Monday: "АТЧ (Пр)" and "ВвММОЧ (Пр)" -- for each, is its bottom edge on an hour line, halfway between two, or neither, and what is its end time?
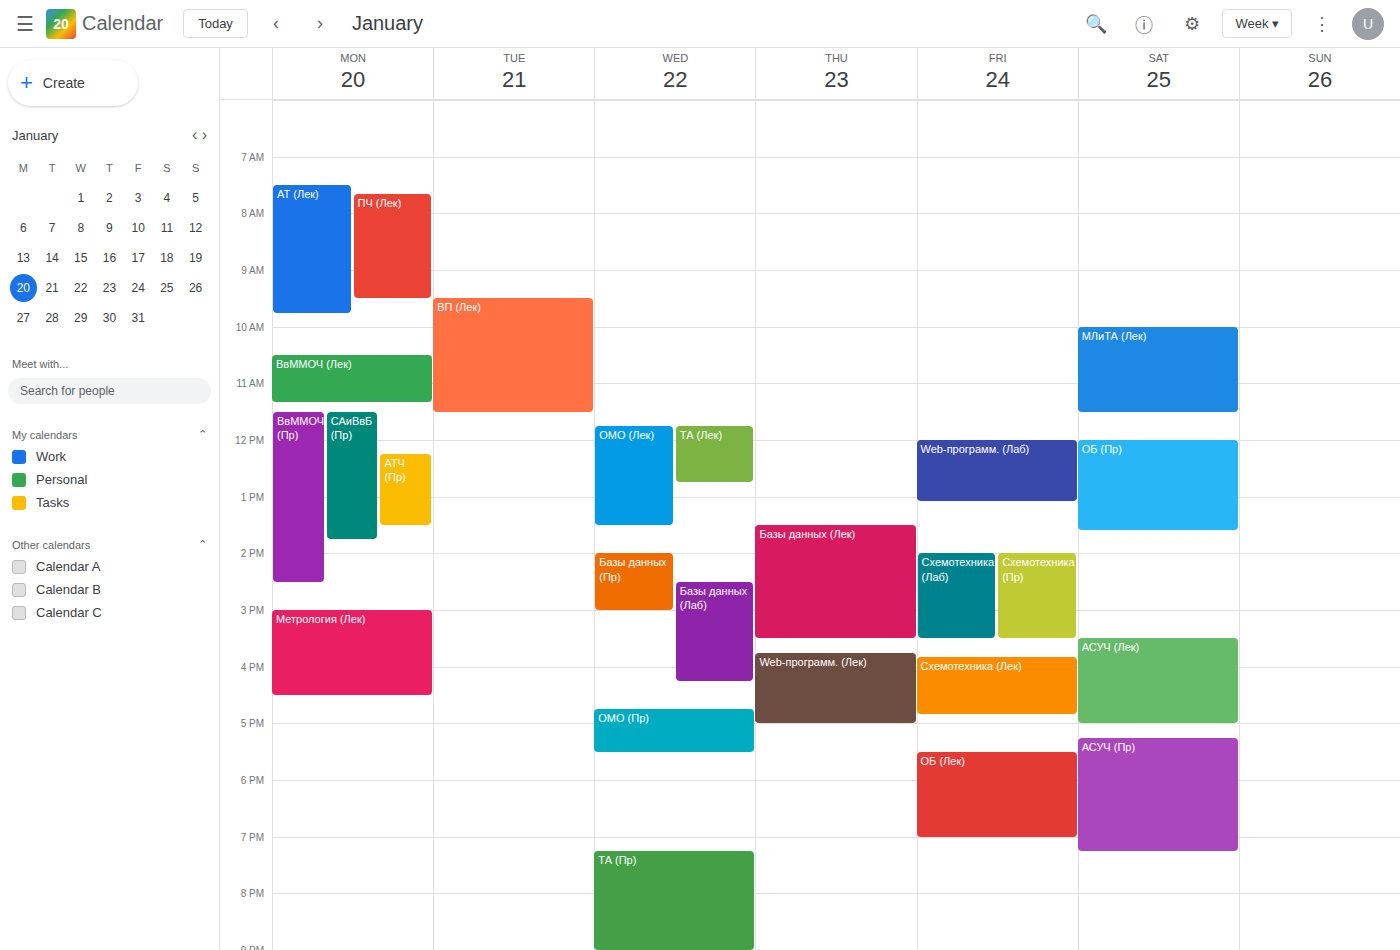
"АТЧ (Пр)": 1:30 PM, halfway between the 1 PM and 2 PM lines. "ВвММОЧ (Пр)": 2:30 PM, halfway between the 2 PM and 3 PM lines.